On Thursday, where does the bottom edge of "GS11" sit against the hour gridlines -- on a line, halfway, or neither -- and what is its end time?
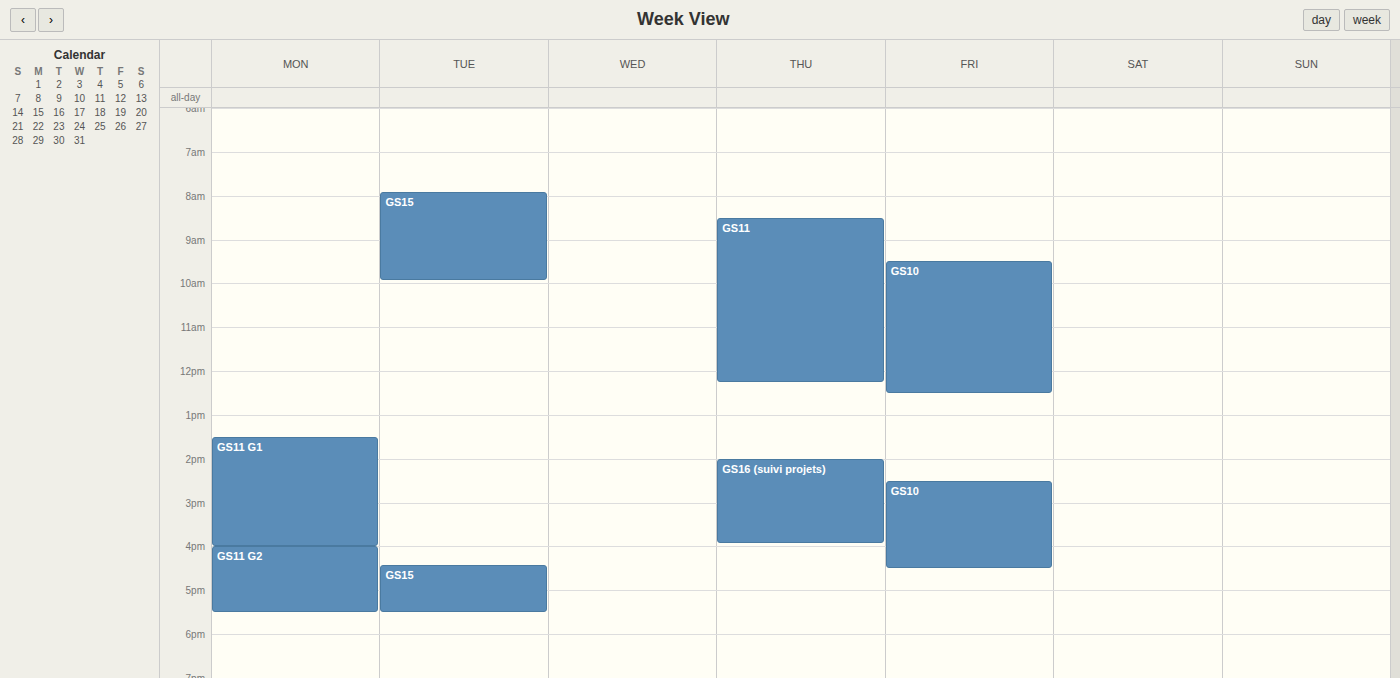
12:15 PM -- neither: a quarter of the way from the 12 PM line to the 1 PM line.